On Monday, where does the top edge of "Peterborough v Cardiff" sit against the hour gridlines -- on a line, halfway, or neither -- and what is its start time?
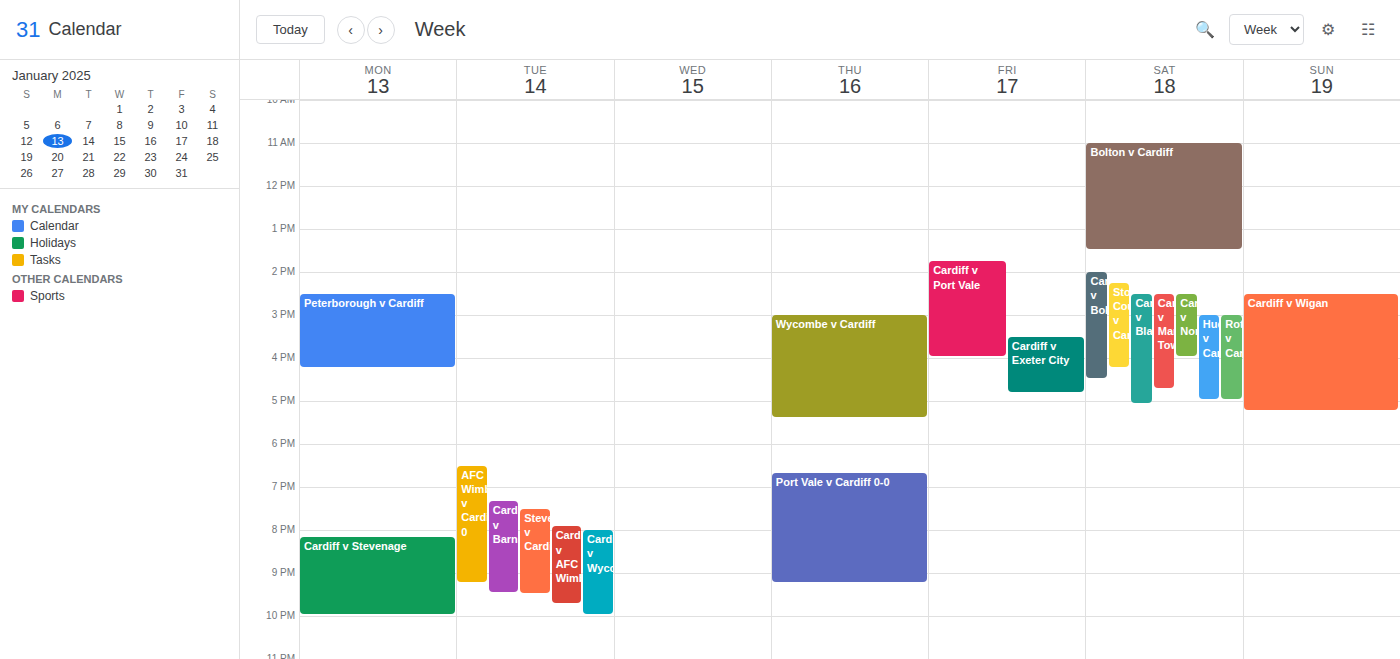
2:30 PM -- halfway between the 2 PM and 3 PM lines.